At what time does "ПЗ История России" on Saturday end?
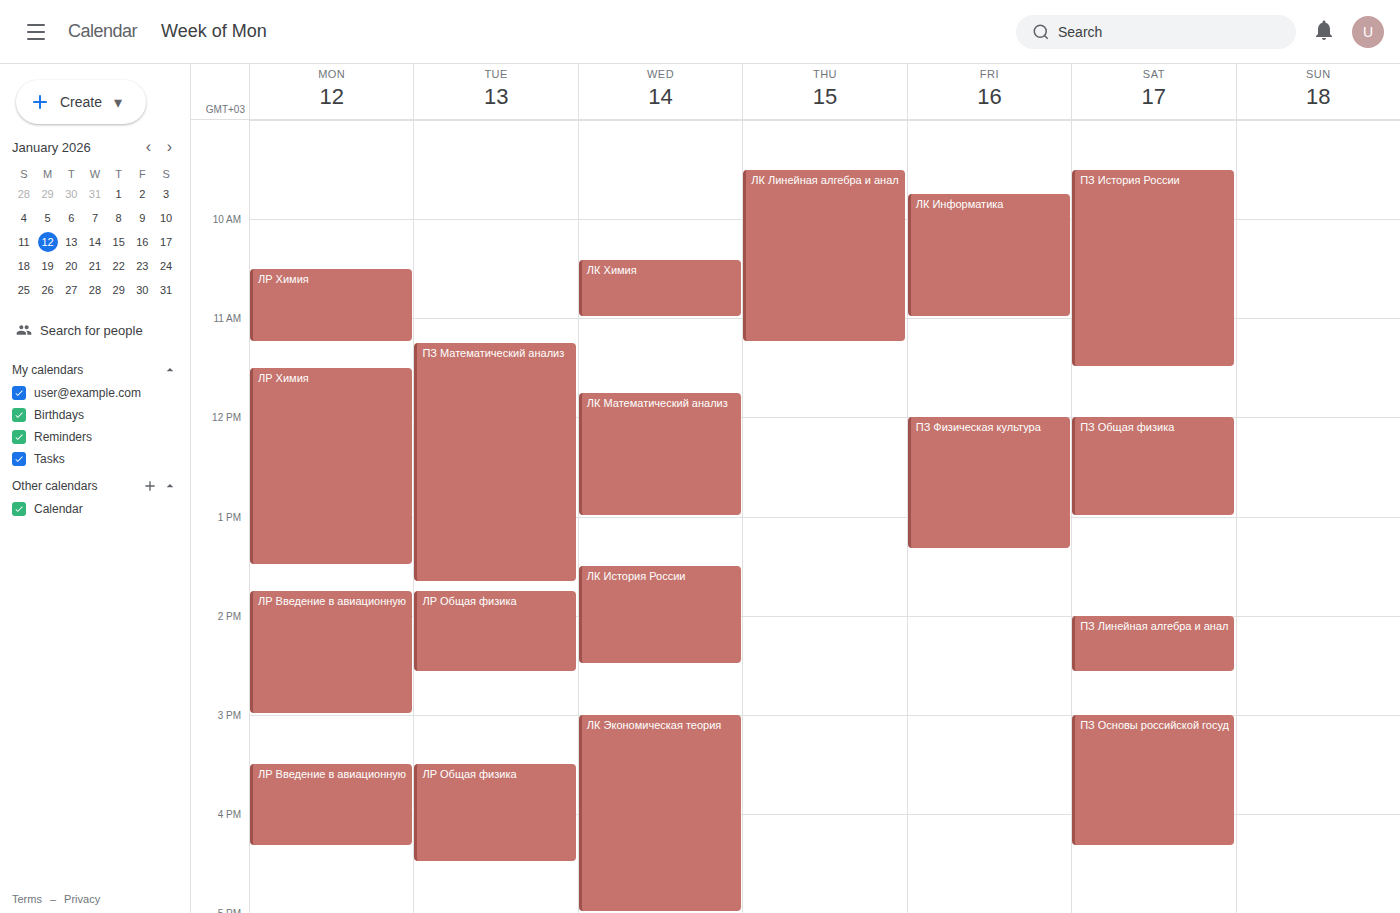
11:30 AM